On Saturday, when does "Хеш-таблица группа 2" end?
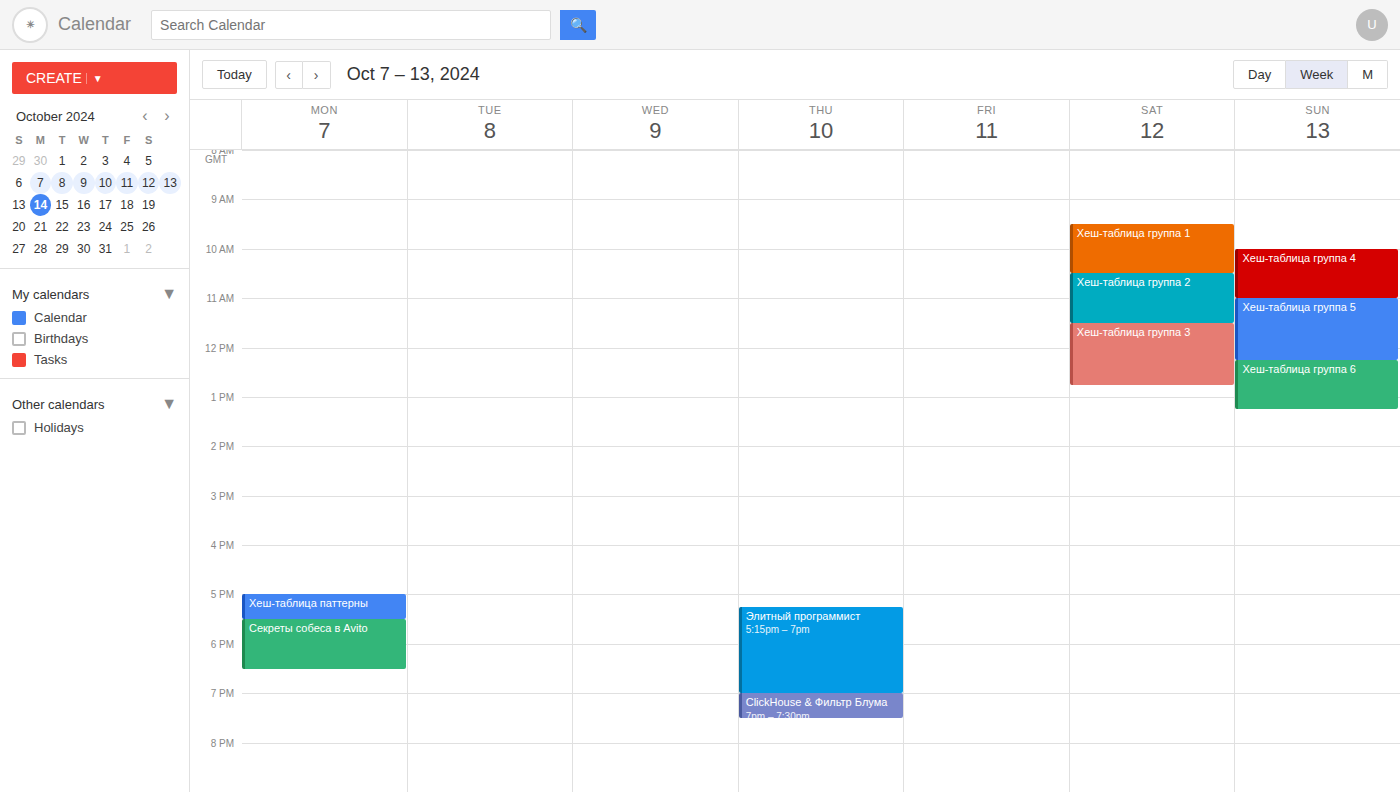
11:30 AM